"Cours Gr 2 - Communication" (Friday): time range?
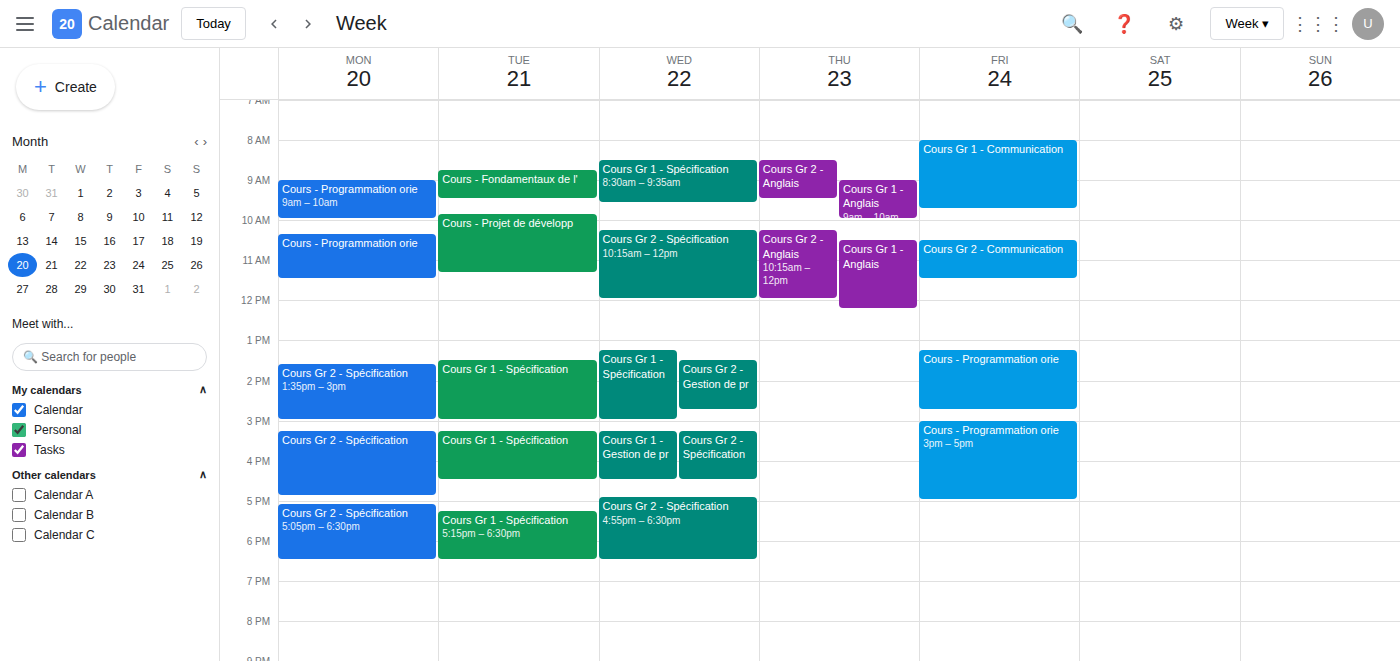
10:30 AM to 11:30 AM